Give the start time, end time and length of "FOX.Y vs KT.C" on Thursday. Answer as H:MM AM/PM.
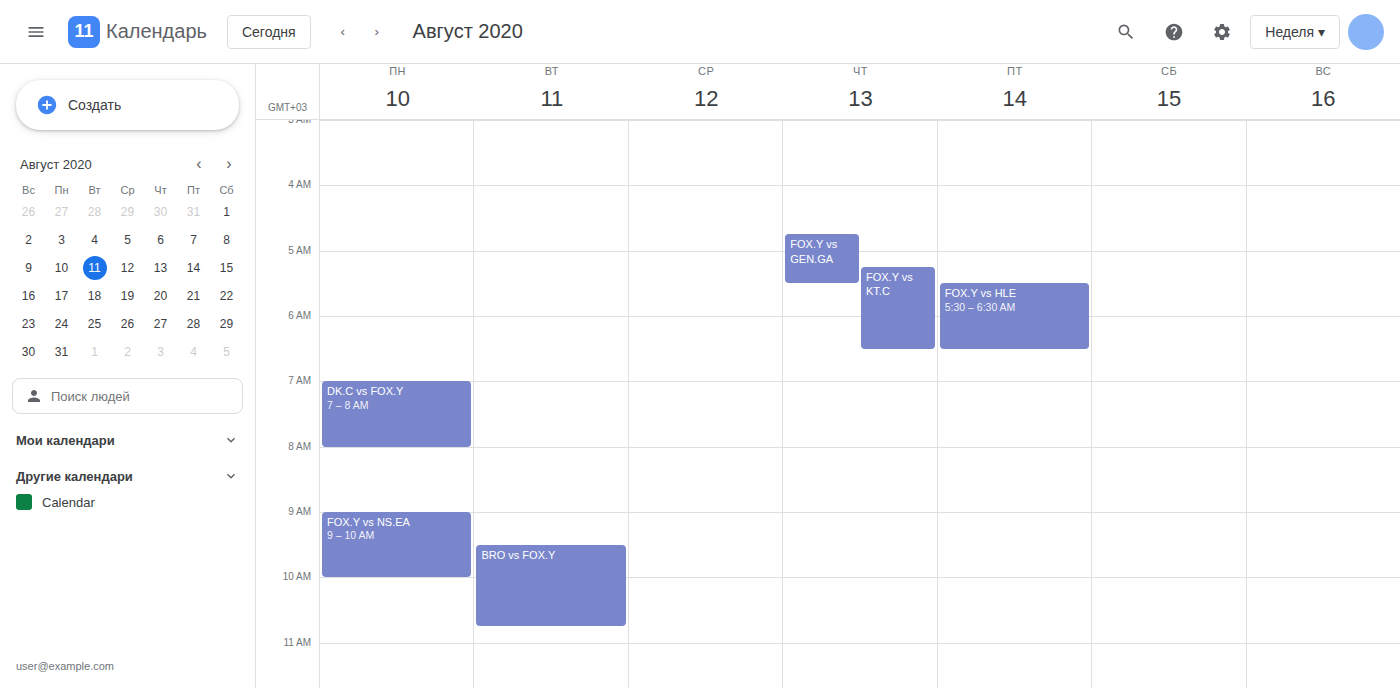
5:15 AM to 6:30 AM, 1 hour 15 minutes